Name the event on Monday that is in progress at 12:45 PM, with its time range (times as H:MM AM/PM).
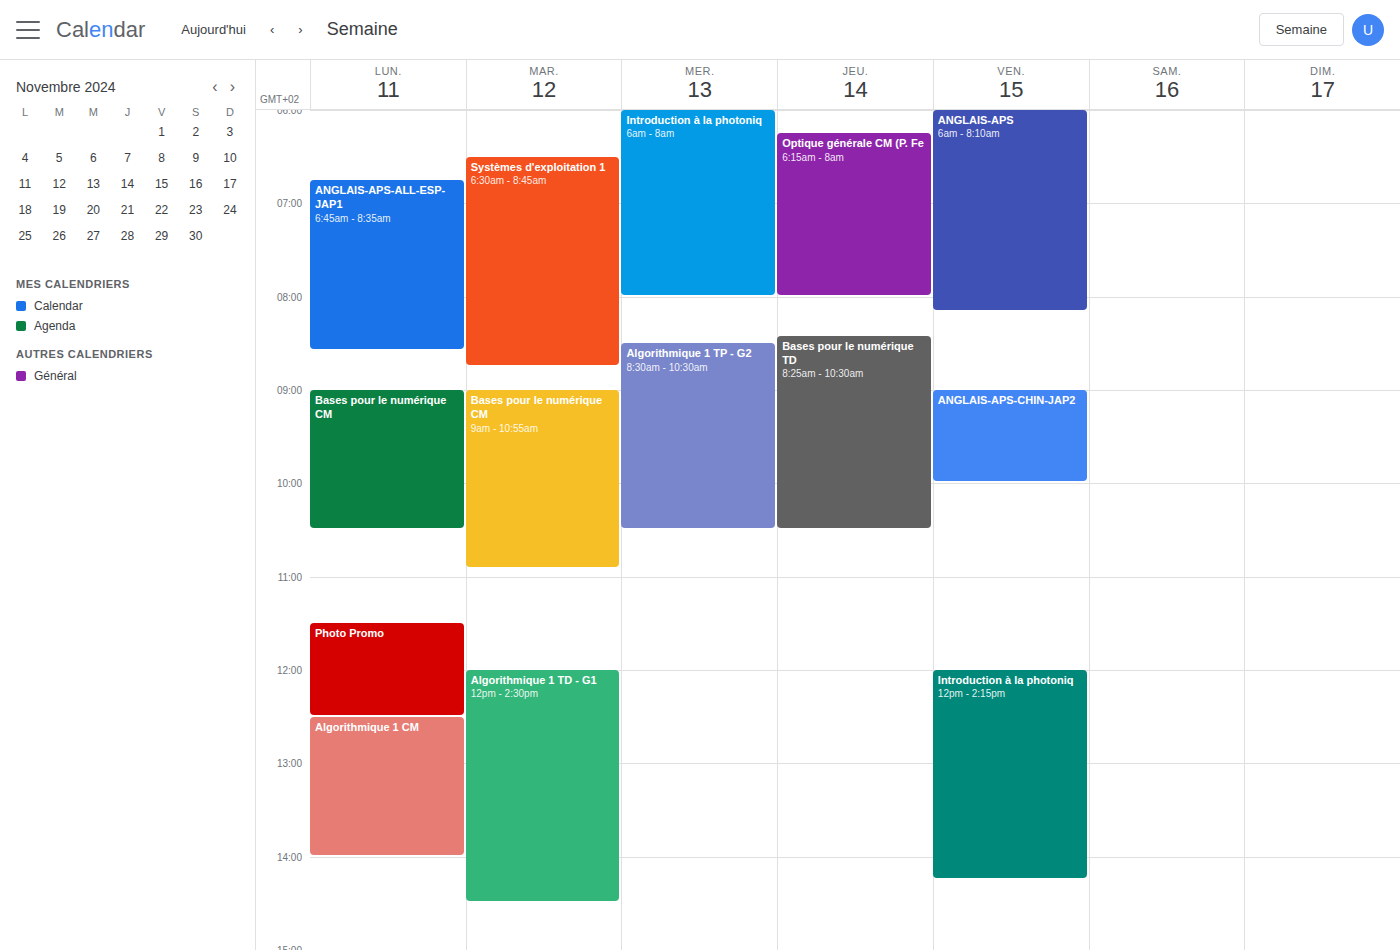
"Algorithmique 1 CM", 12:30 PM to 2:00 PM